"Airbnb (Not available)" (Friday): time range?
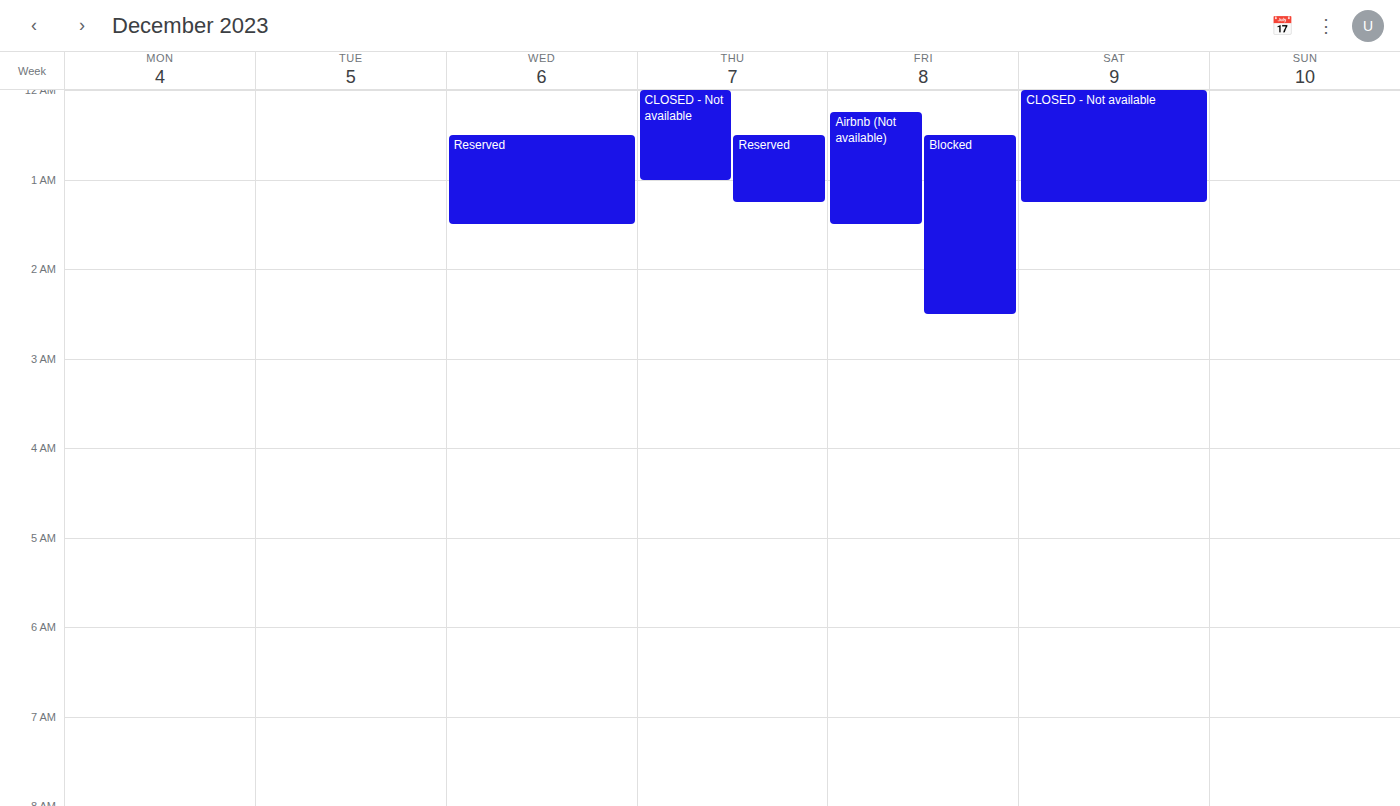
12:15 AM to 1:30 AM